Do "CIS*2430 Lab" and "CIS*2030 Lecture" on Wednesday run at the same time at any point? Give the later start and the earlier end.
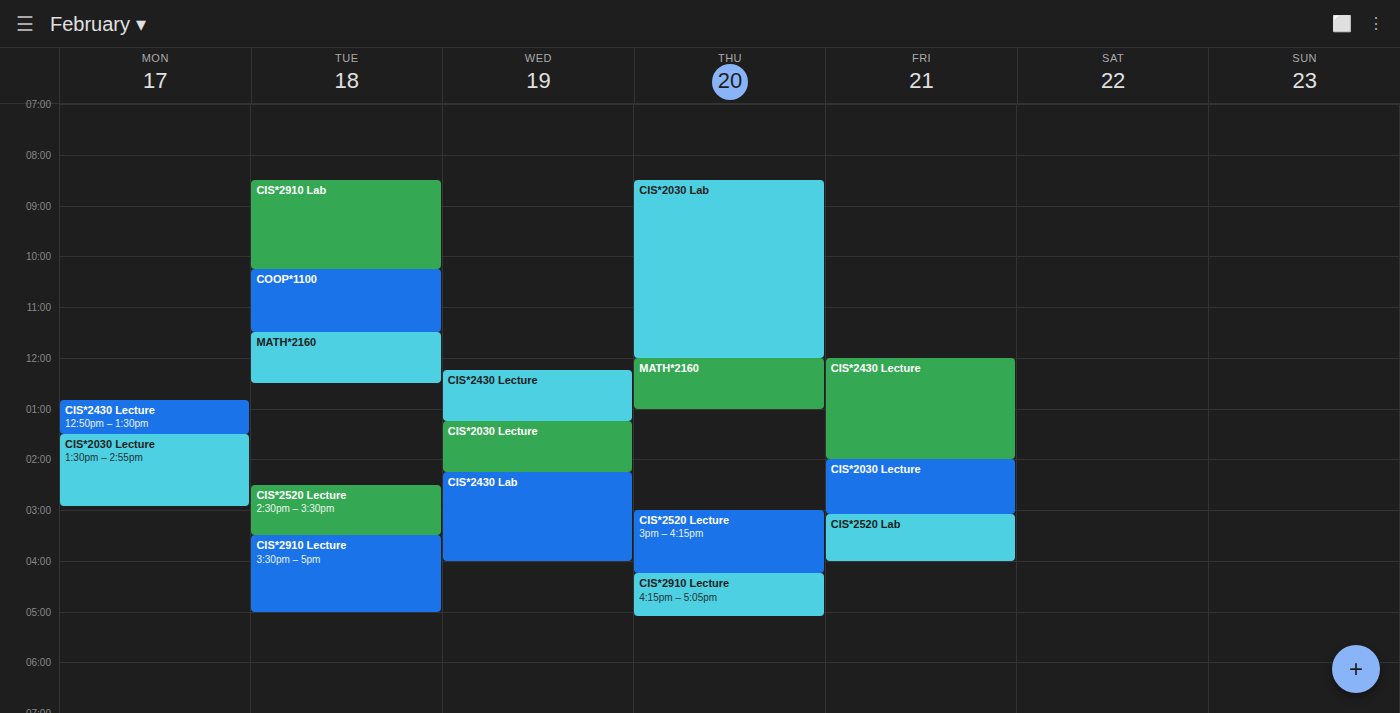
"CIS*2030 Lecture" ends at 2:15 PM, exactly when "CIS*2430 Lab" starts -- they touch but do not overlap.